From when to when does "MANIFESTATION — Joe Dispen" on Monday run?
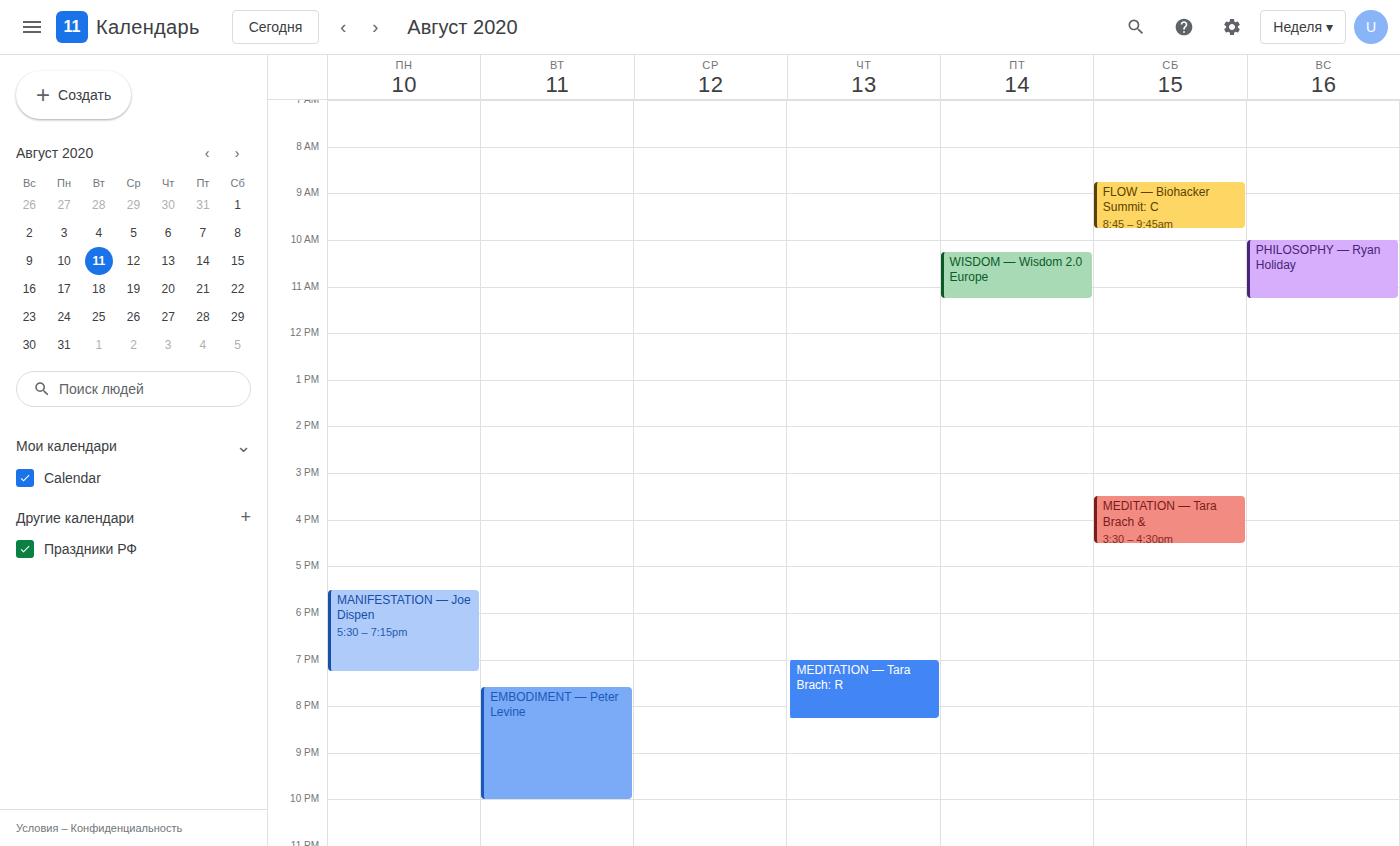
5:30 PM to 7:15 PM